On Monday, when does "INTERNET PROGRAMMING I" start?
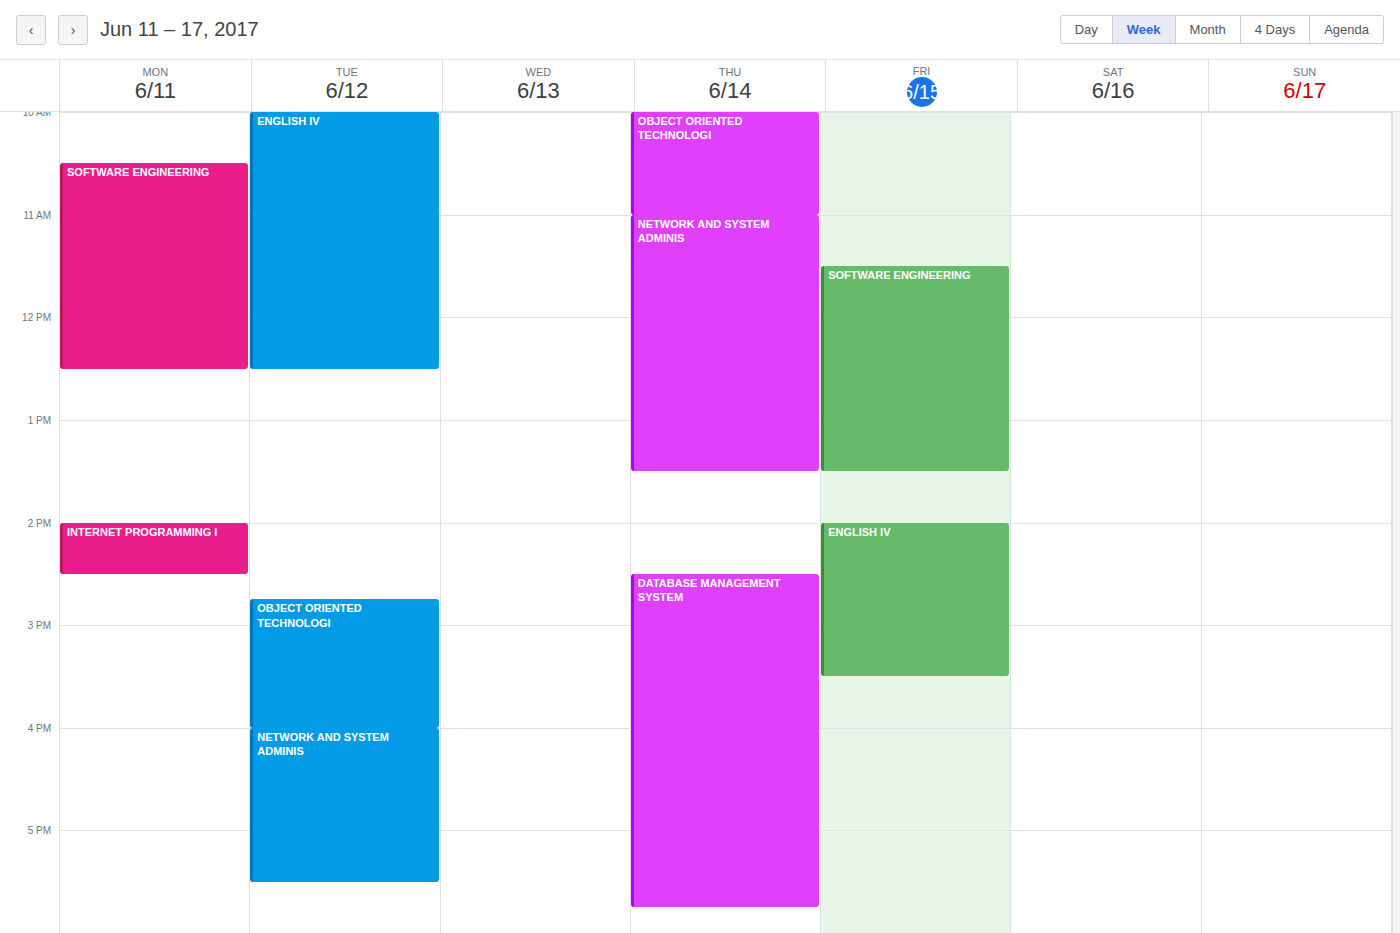
14:00